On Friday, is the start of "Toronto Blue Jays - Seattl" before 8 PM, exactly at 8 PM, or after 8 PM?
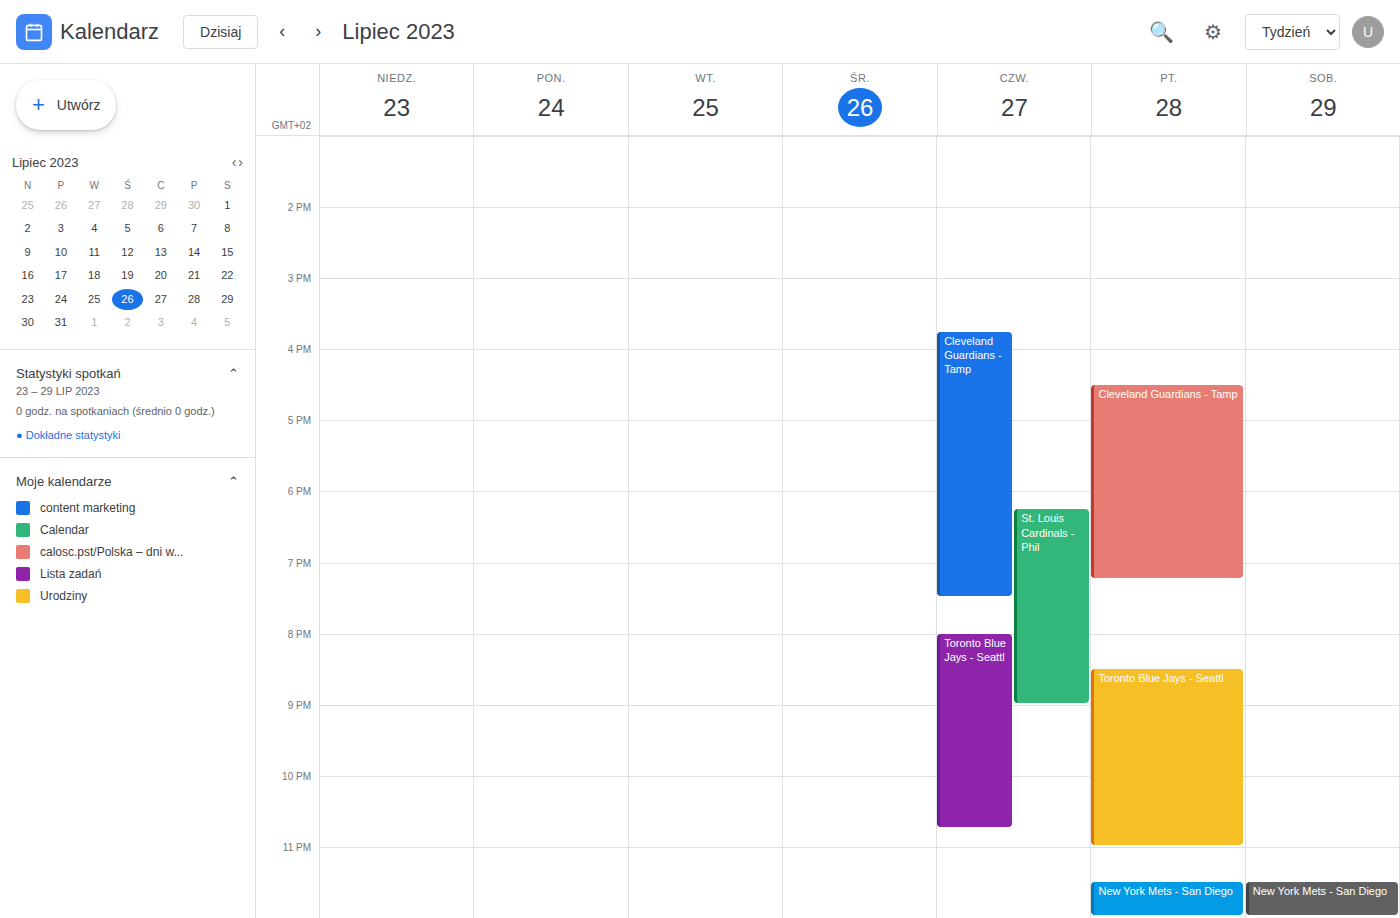
8:30 PM -- after 8 PM, 30 minutes below the 8 PM line.